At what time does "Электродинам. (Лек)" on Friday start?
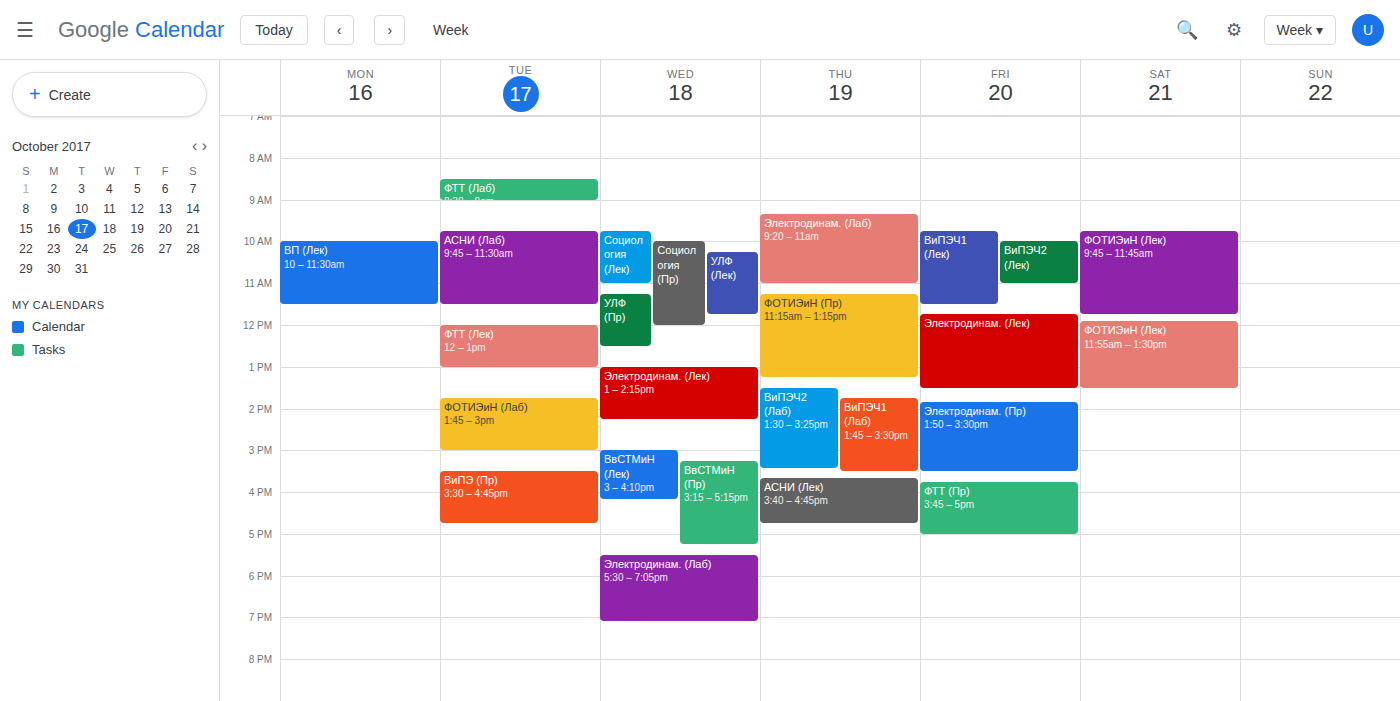
11:45 AM